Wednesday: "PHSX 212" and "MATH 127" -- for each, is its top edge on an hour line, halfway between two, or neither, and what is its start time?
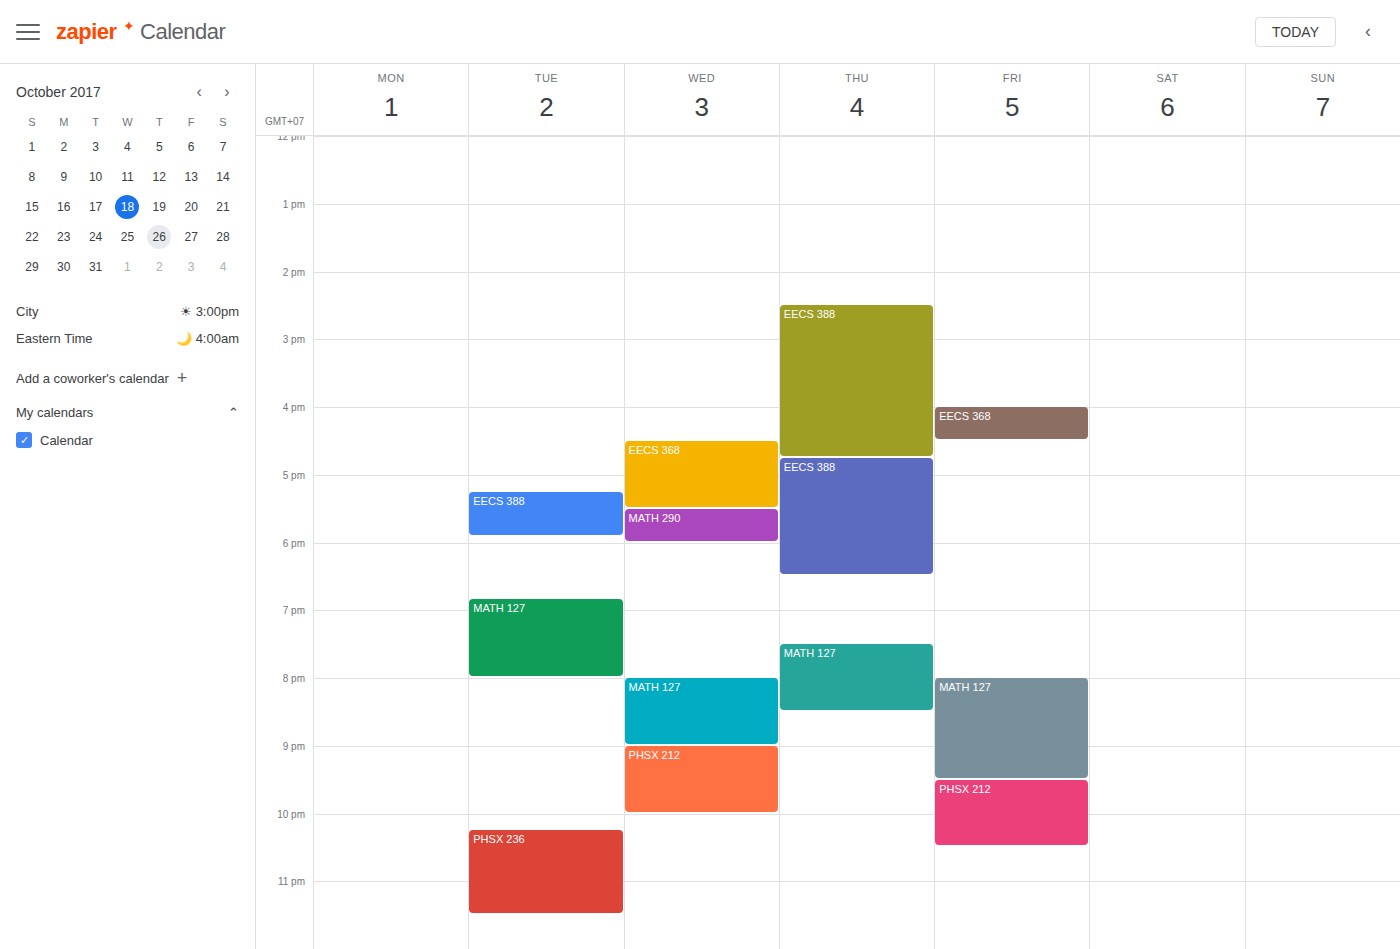
"PHSX 212": 9:00 PM, exactly on the 9 PM line. "MATH 127": 8:00 PM, exactly on the 8 PM line.